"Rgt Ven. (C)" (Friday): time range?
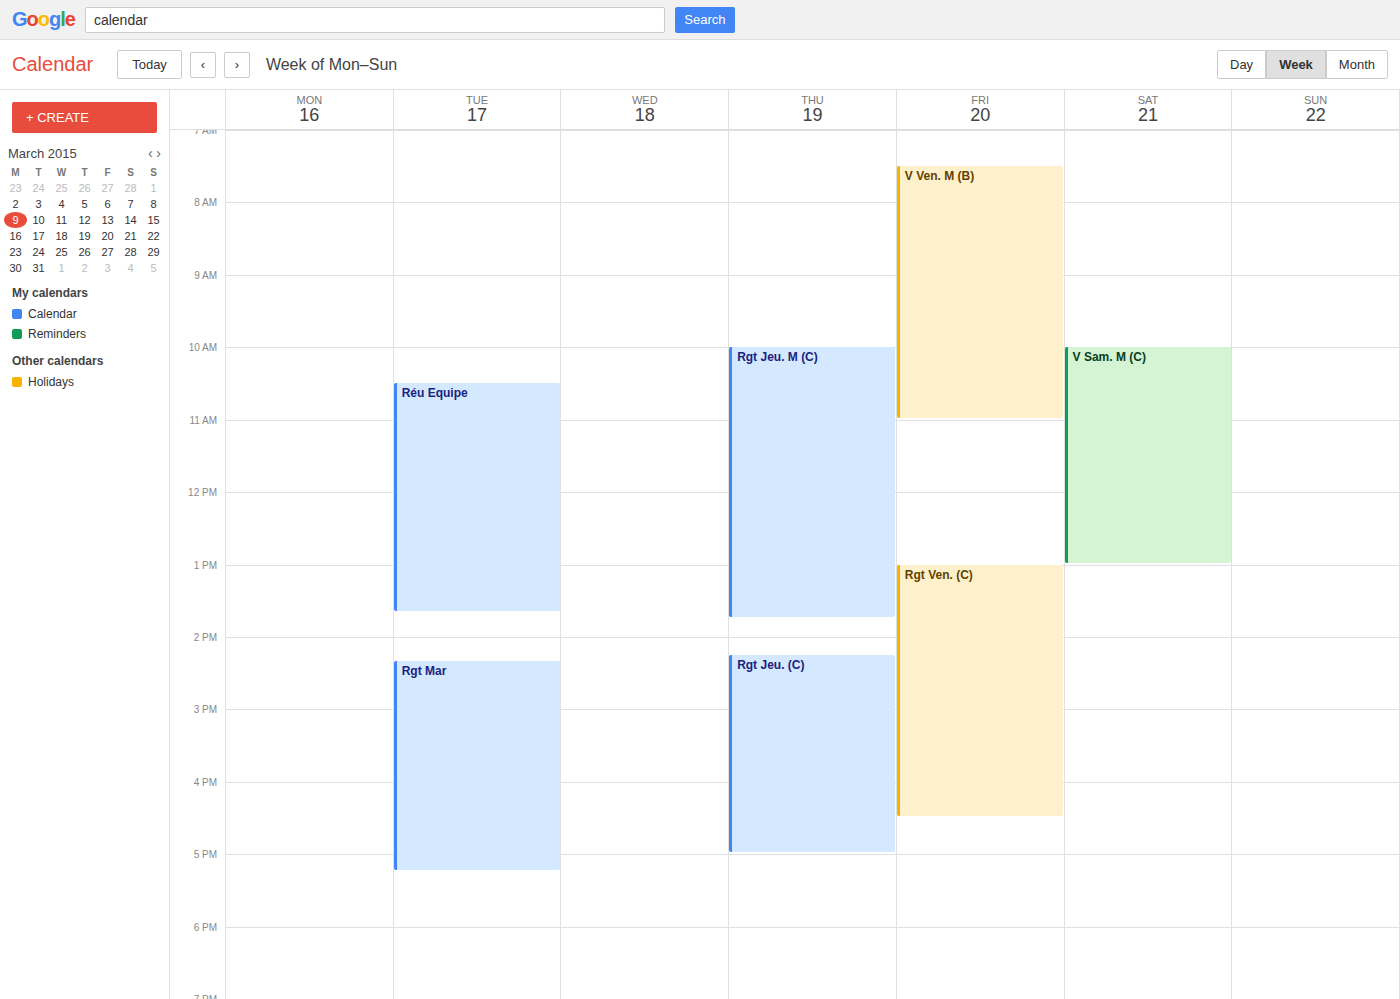
1:00 PM to 4:30 PM